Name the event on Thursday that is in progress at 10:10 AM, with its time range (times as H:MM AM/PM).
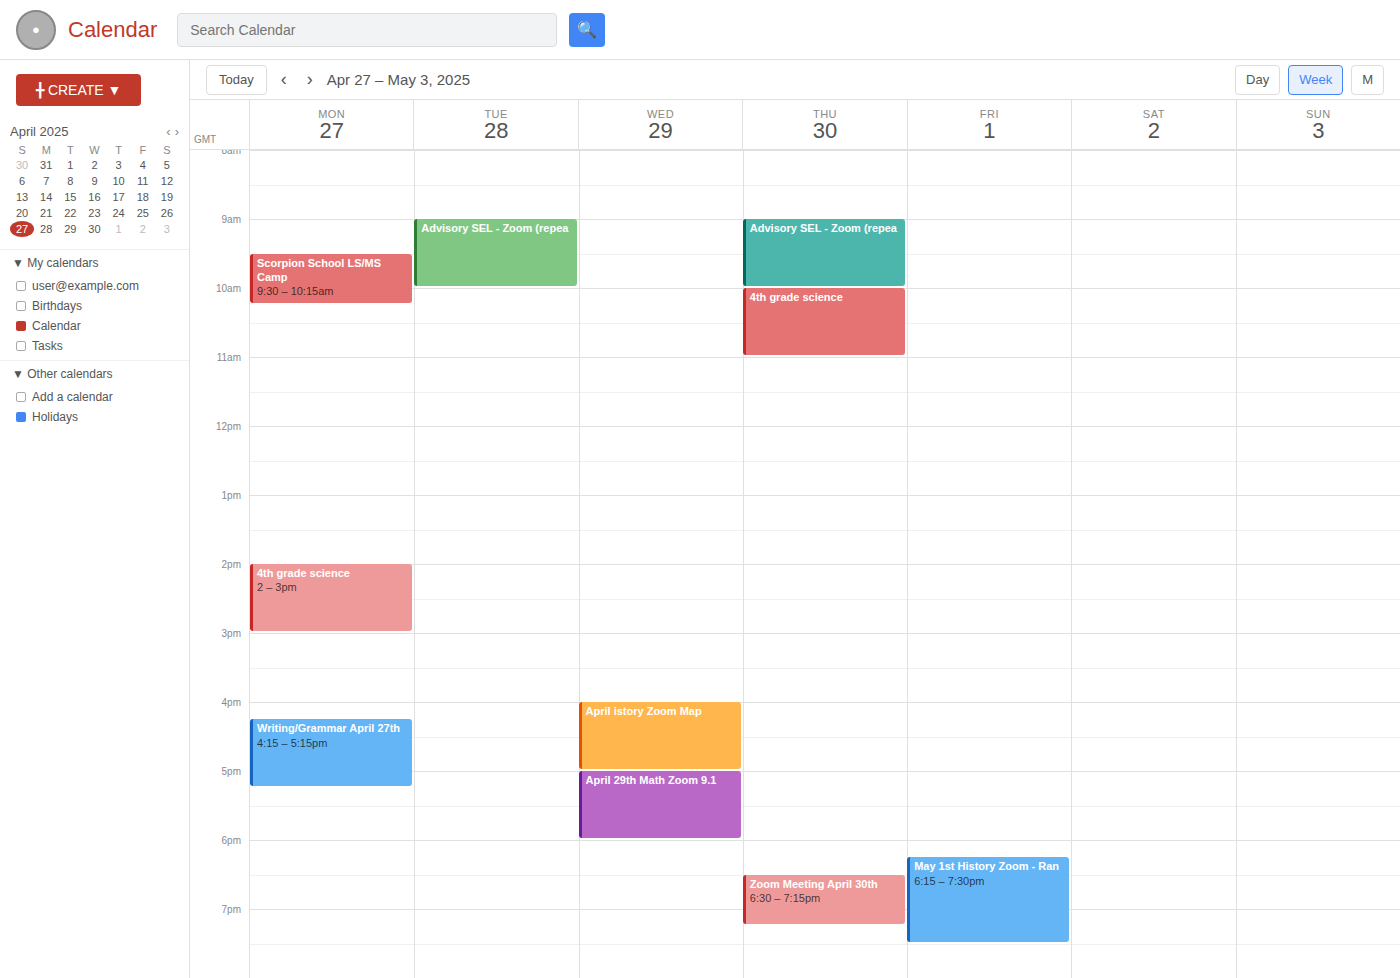
"4th grade science", 10:00 AM to 11:00 AM